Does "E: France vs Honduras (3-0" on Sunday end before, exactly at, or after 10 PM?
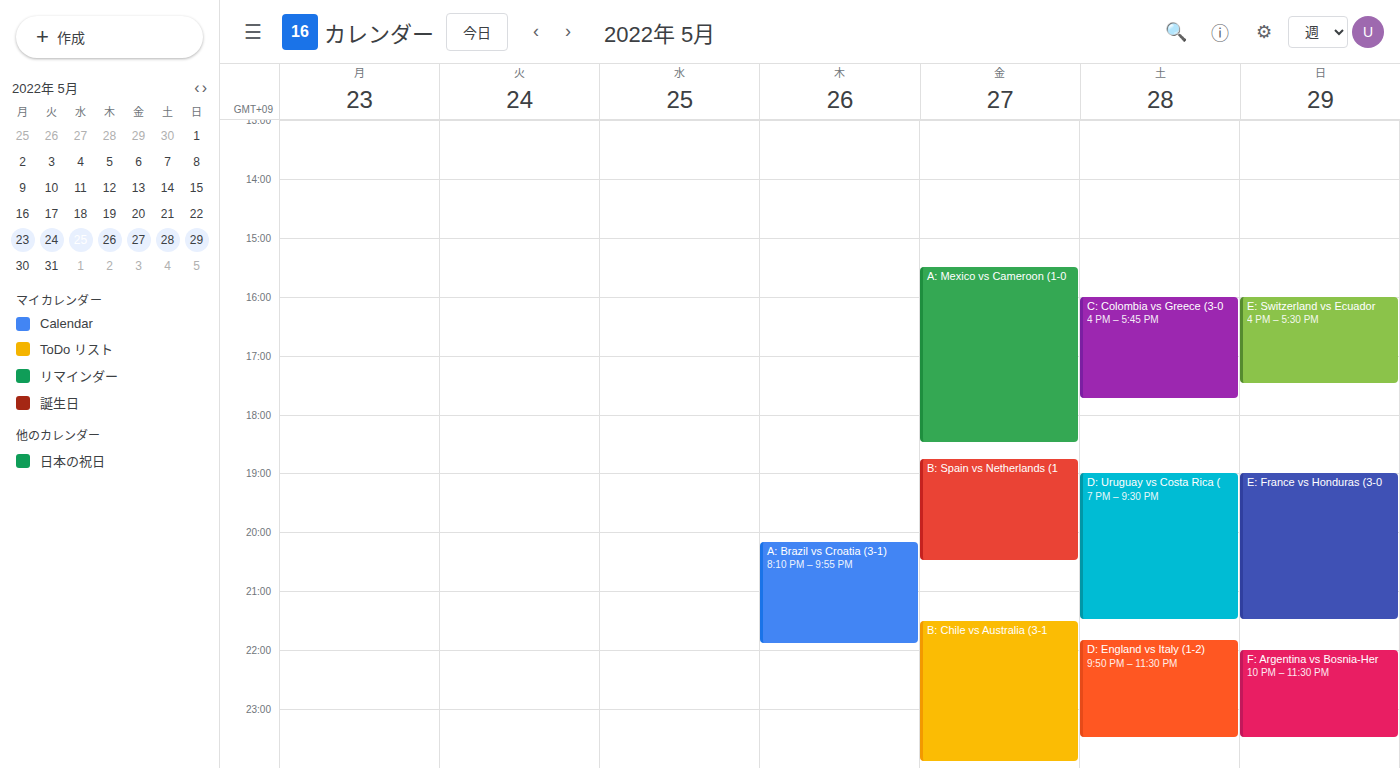
9:30 PM -- before 10 PM, 30 minutes above the 10 PM line.